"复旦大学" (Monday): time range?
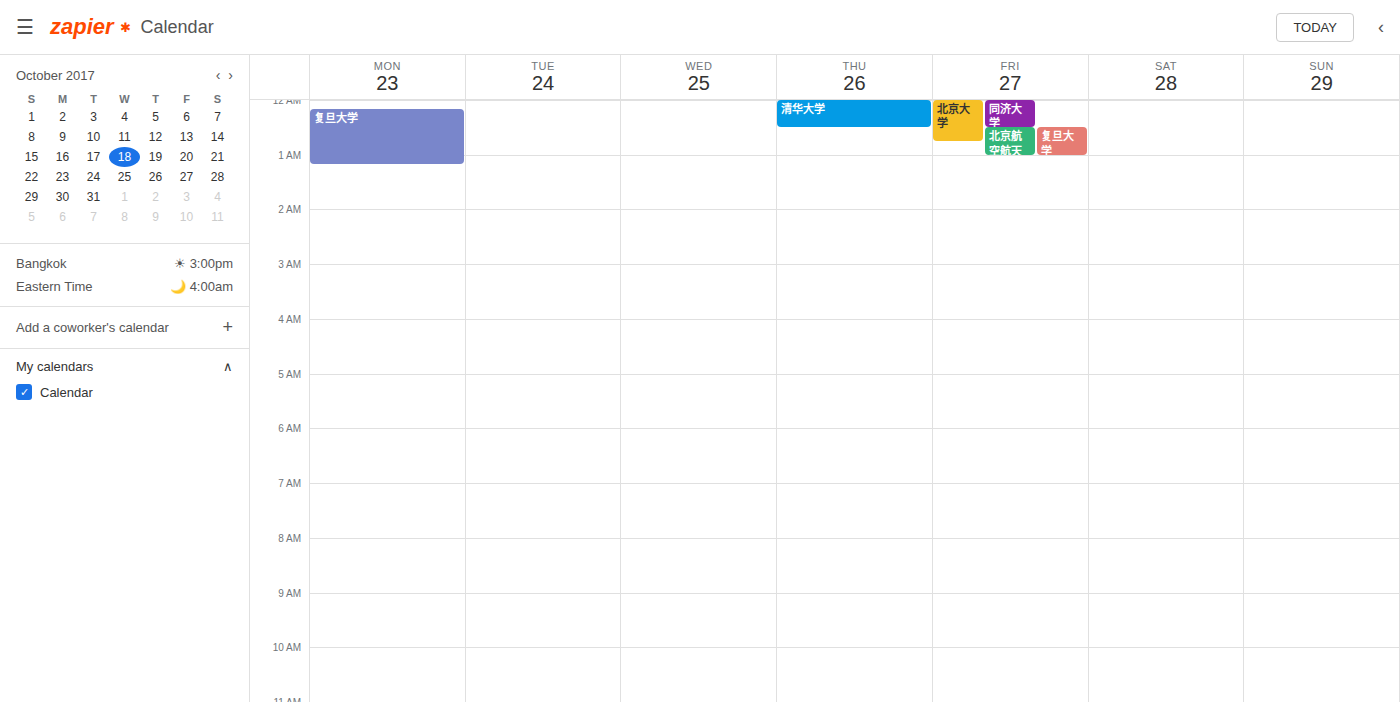
12:10 AM to 1:10 AM